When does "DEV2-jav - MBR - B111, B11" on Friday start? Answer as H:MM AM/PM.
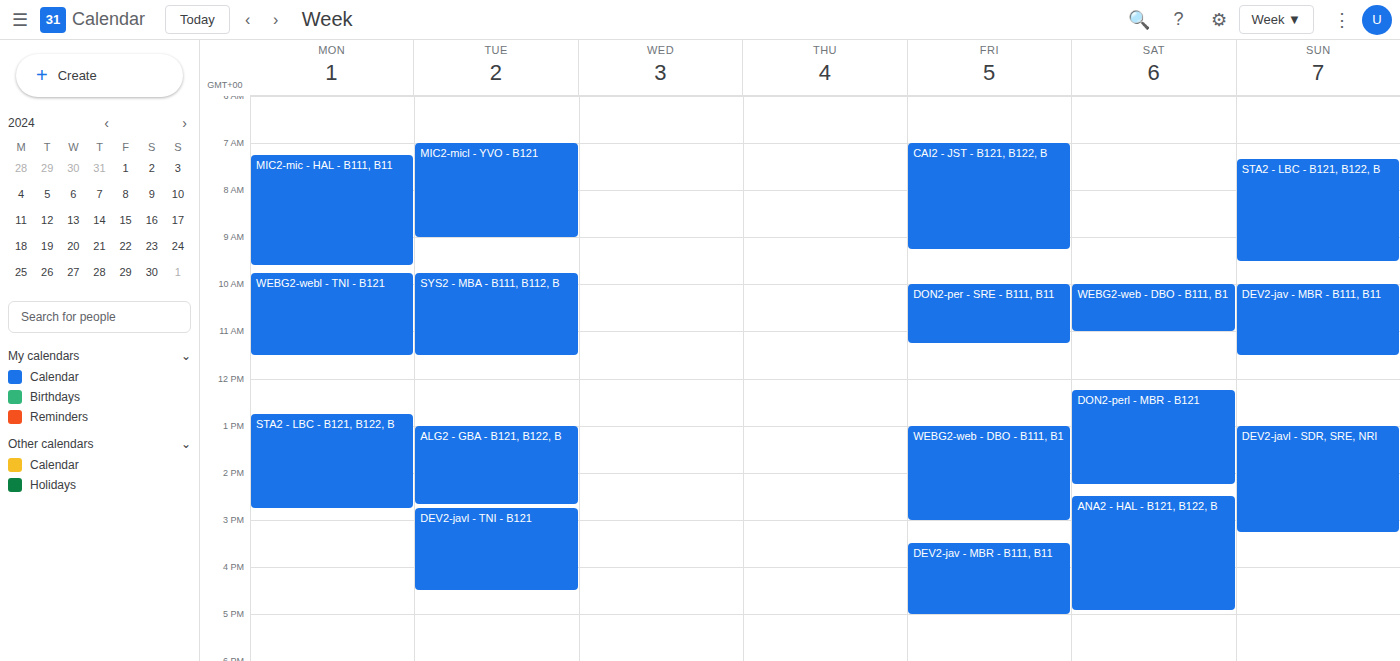
3:30 PM